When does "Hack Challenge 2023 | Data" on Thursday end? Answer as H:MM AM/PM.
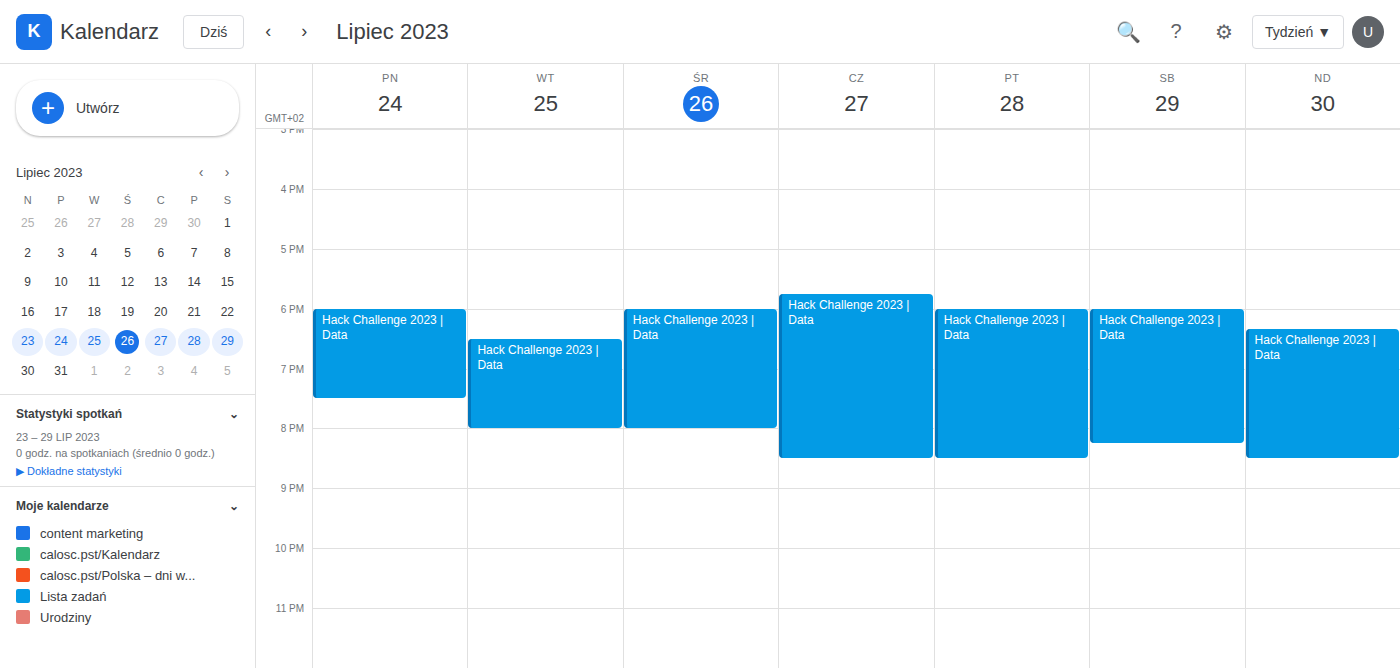
8:30 PM